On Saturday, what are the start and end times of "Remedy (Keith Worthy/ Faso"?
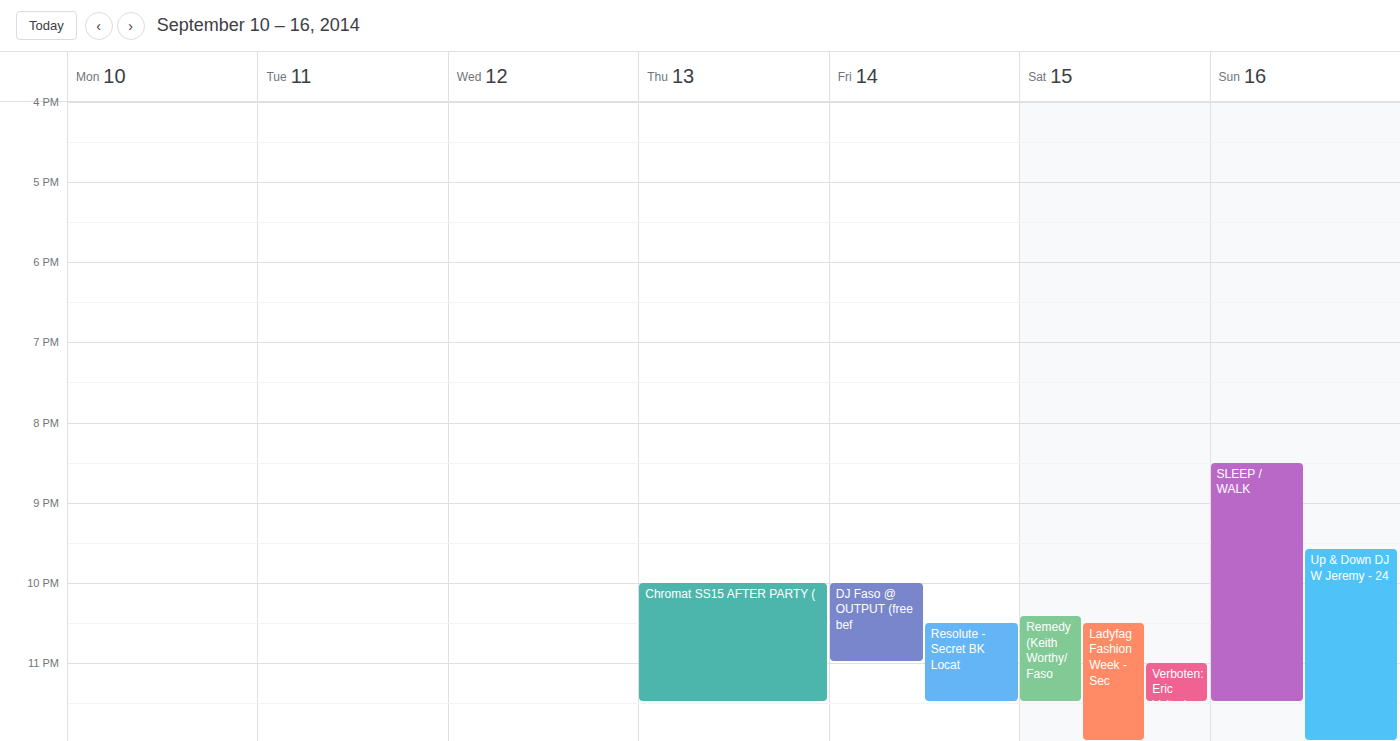
10:25 PM to 11:30 PM